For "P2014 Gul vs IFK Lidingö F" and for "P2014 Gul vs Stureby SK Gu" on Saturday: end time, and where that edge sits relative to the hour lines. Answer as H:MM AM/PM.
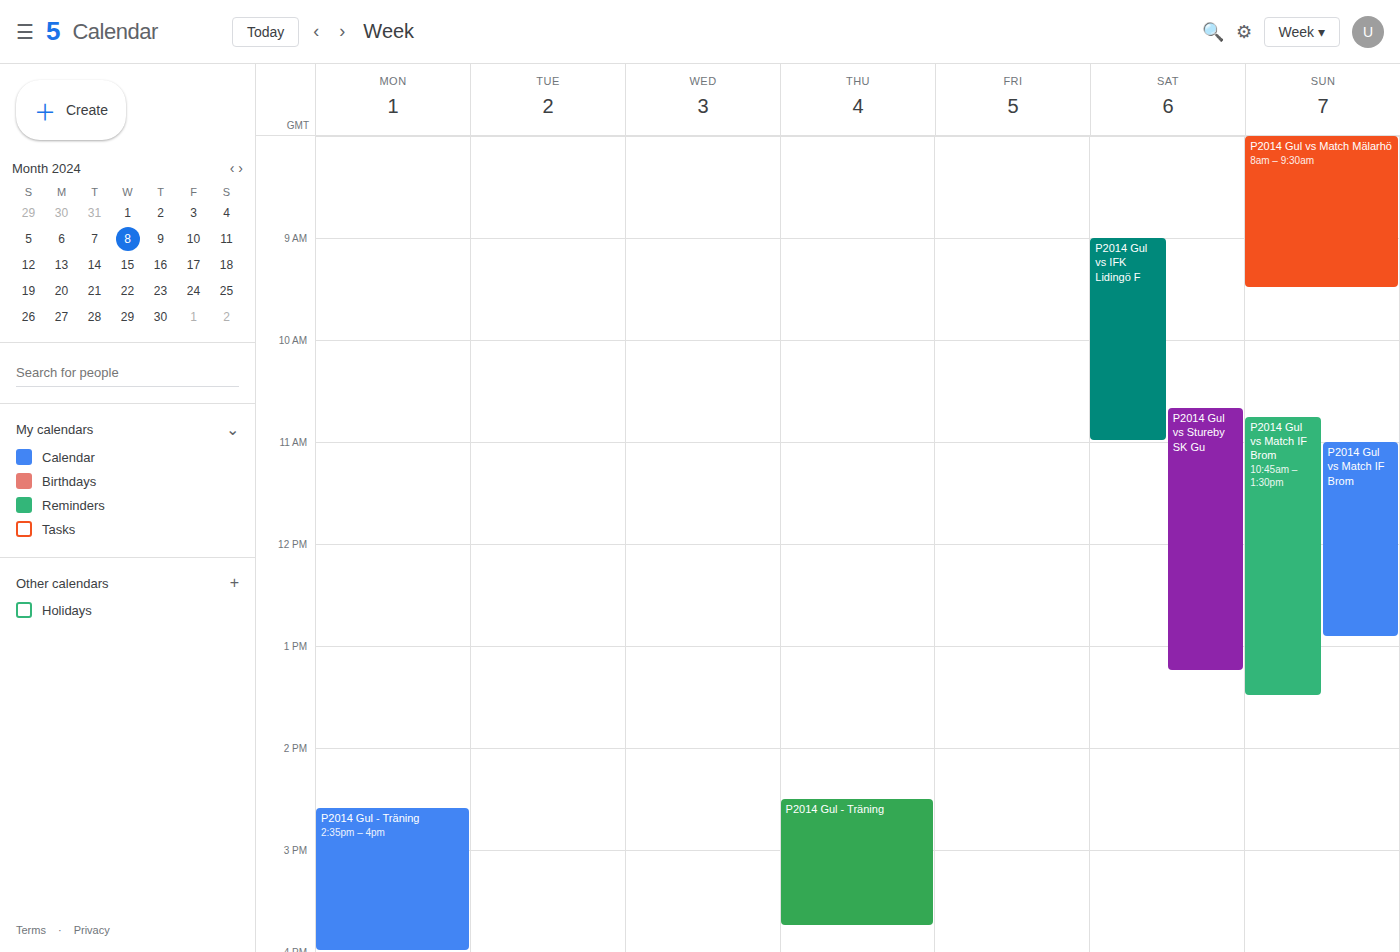
"P2014 Gul vs IFK Lidingö F": 11:00 AM, exactly on the 11 AM line. "P2014 Gul vs Stureby SK Gu": 1:15 PM, neither: a quarter of the way from the 1 PM line to the 2 PM line.